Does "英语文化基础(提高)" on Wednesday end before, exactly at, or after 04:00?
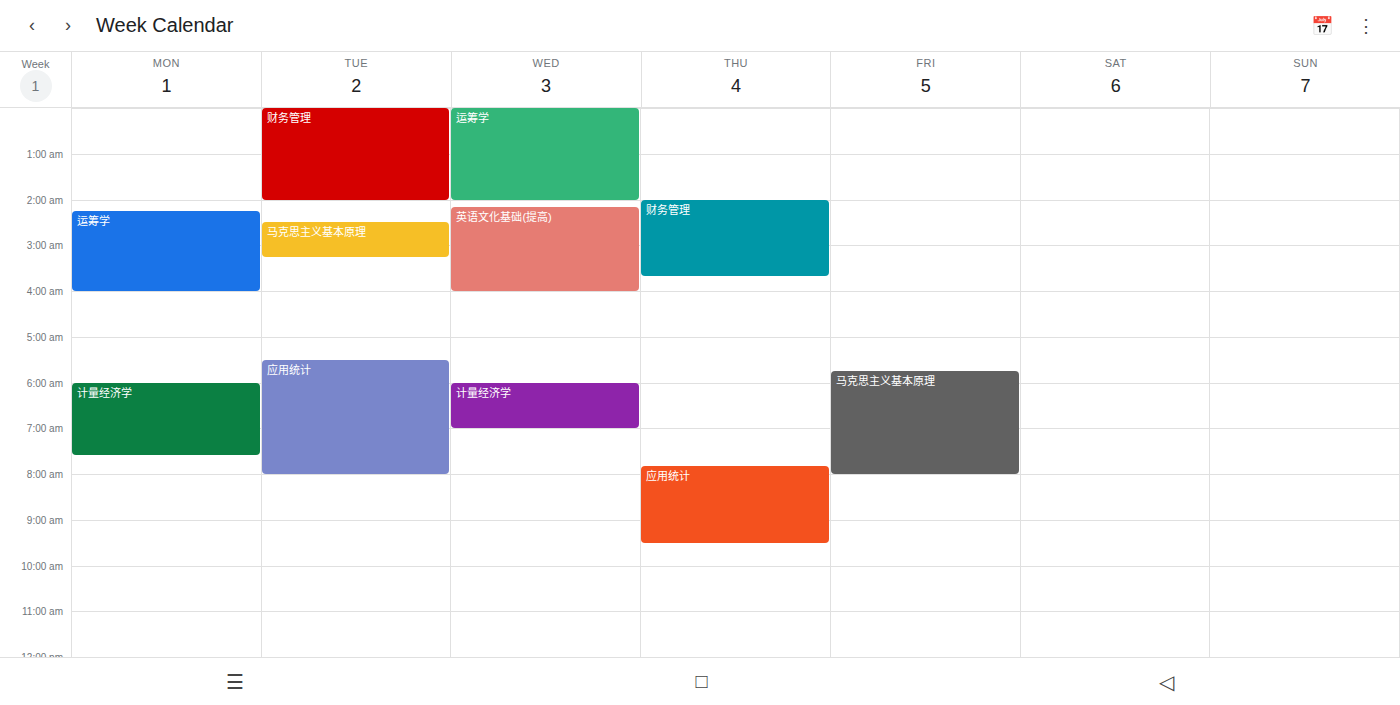
04:00 -- exactly at 04:00, on the 04:00 line.